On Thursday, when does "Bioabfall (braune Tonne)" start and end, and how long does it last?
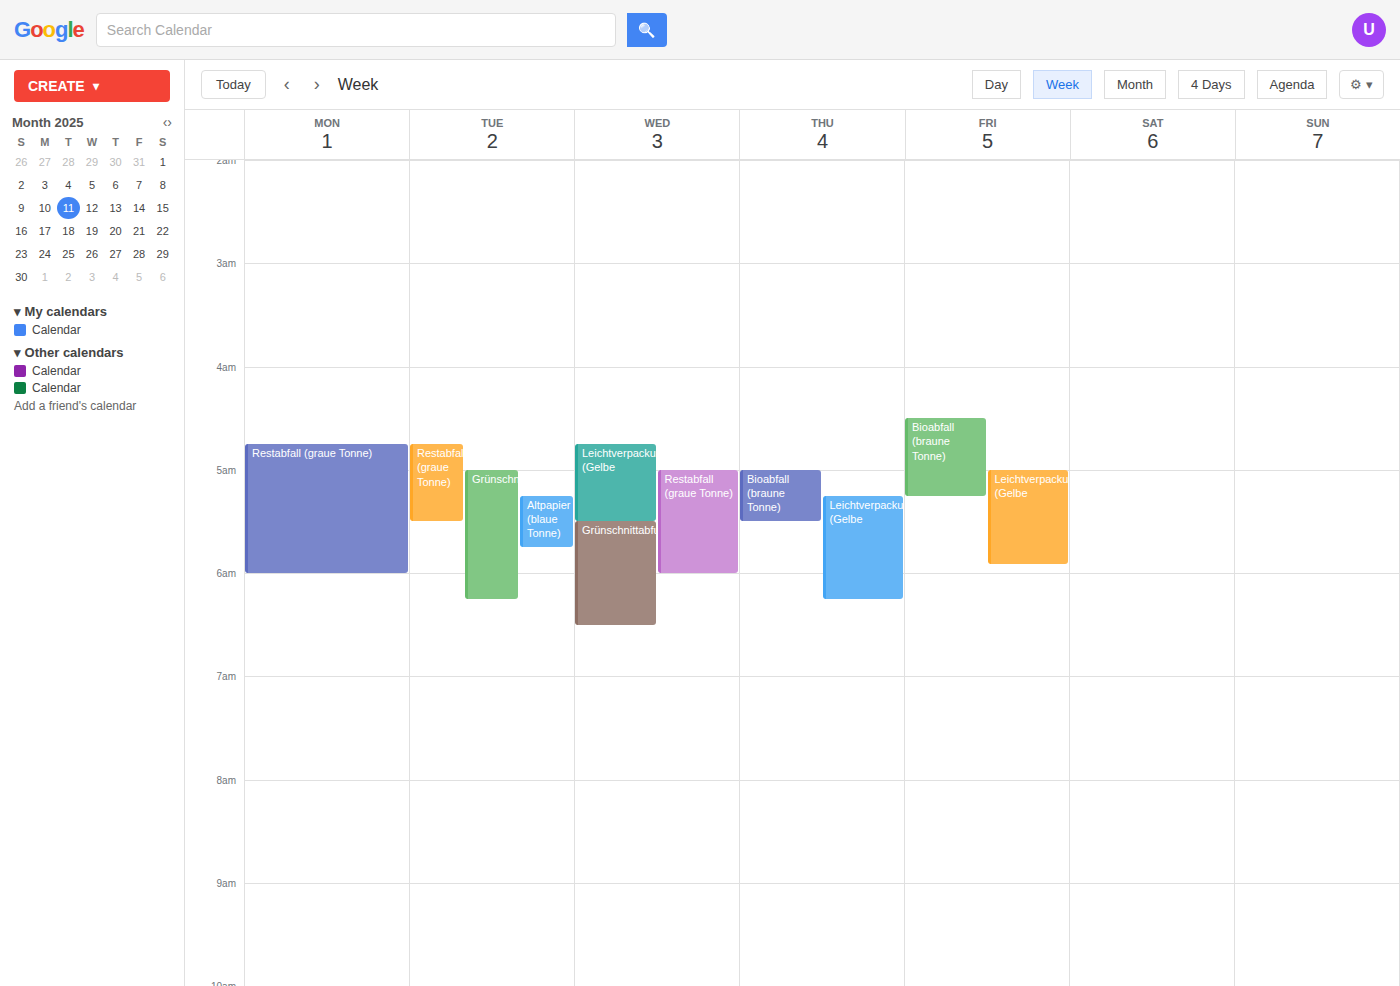
5:00 AM to 5:30 AM, 30 minutes